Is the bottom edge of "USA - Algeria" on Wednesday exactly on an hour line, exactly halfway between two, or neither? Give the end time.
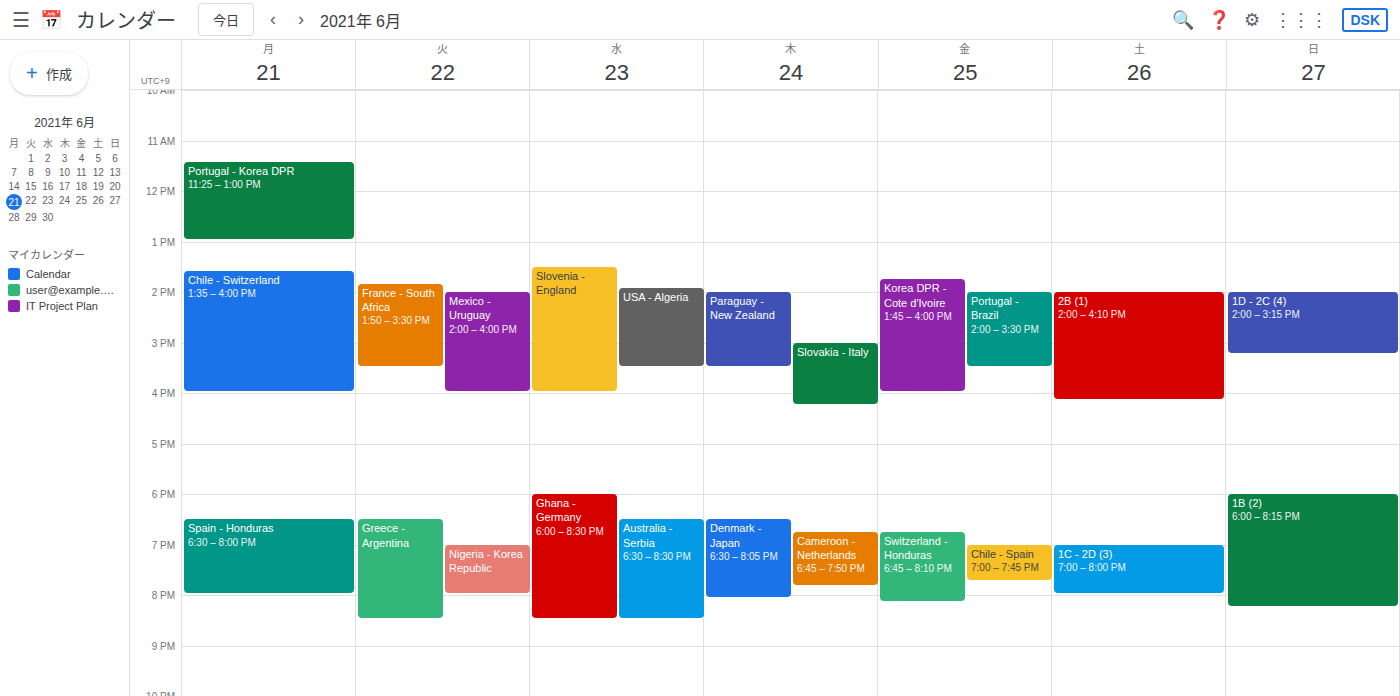
3:30 PM -- halfway between the 3 PM and 4 PM lines.